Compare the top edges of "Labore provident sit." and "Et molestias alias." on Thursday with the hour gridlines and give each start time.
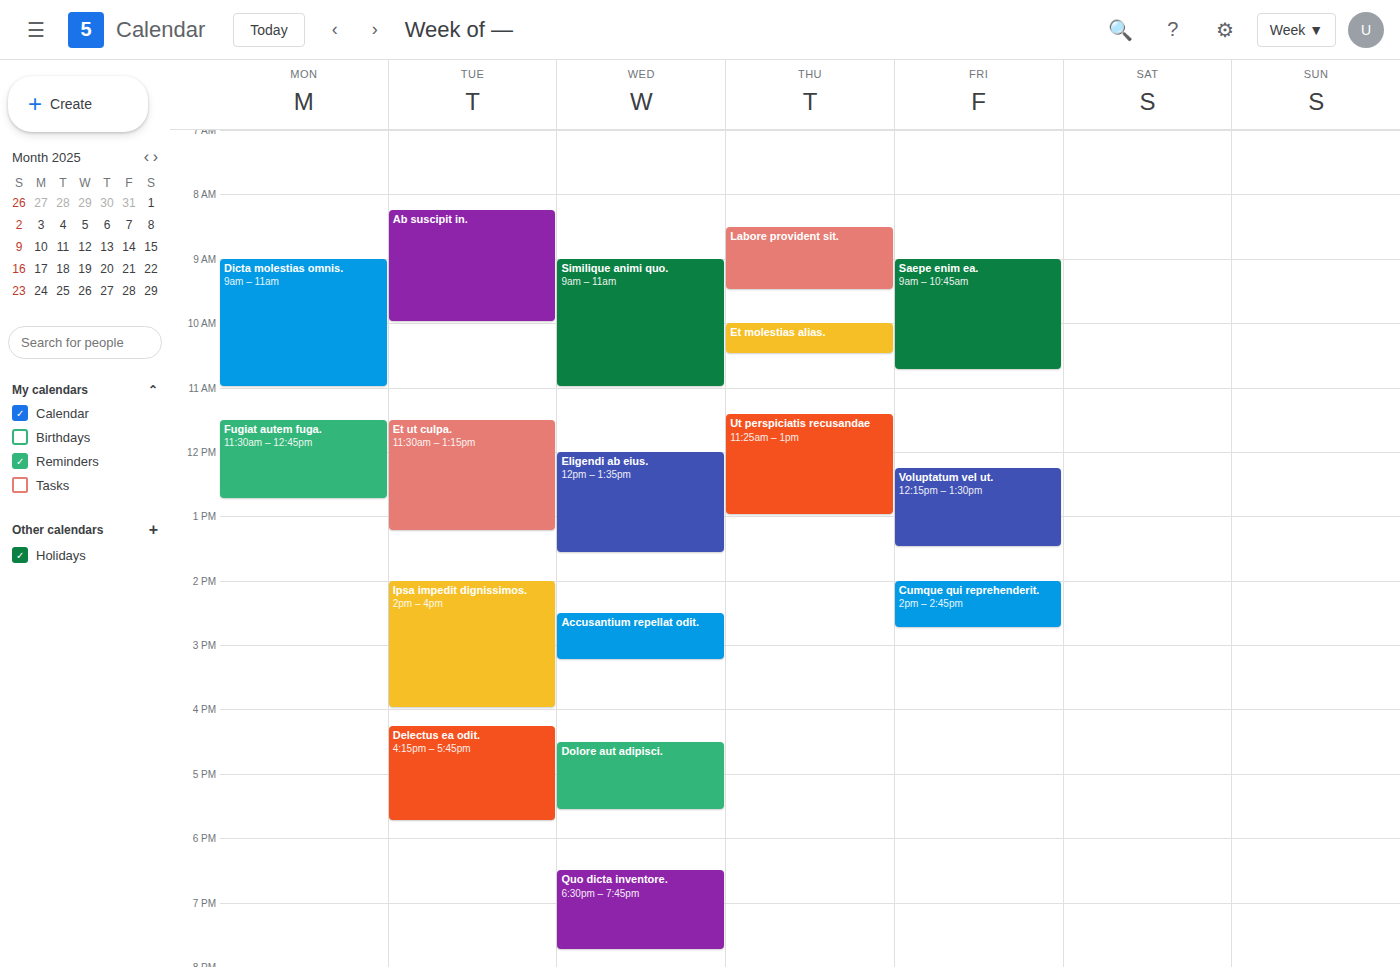
"Labore provident sit.": 08:30, halfway between the 08:00 and 09:00 lines. "Et molestias alias.": 10:00, exactly on the 10:00 line.